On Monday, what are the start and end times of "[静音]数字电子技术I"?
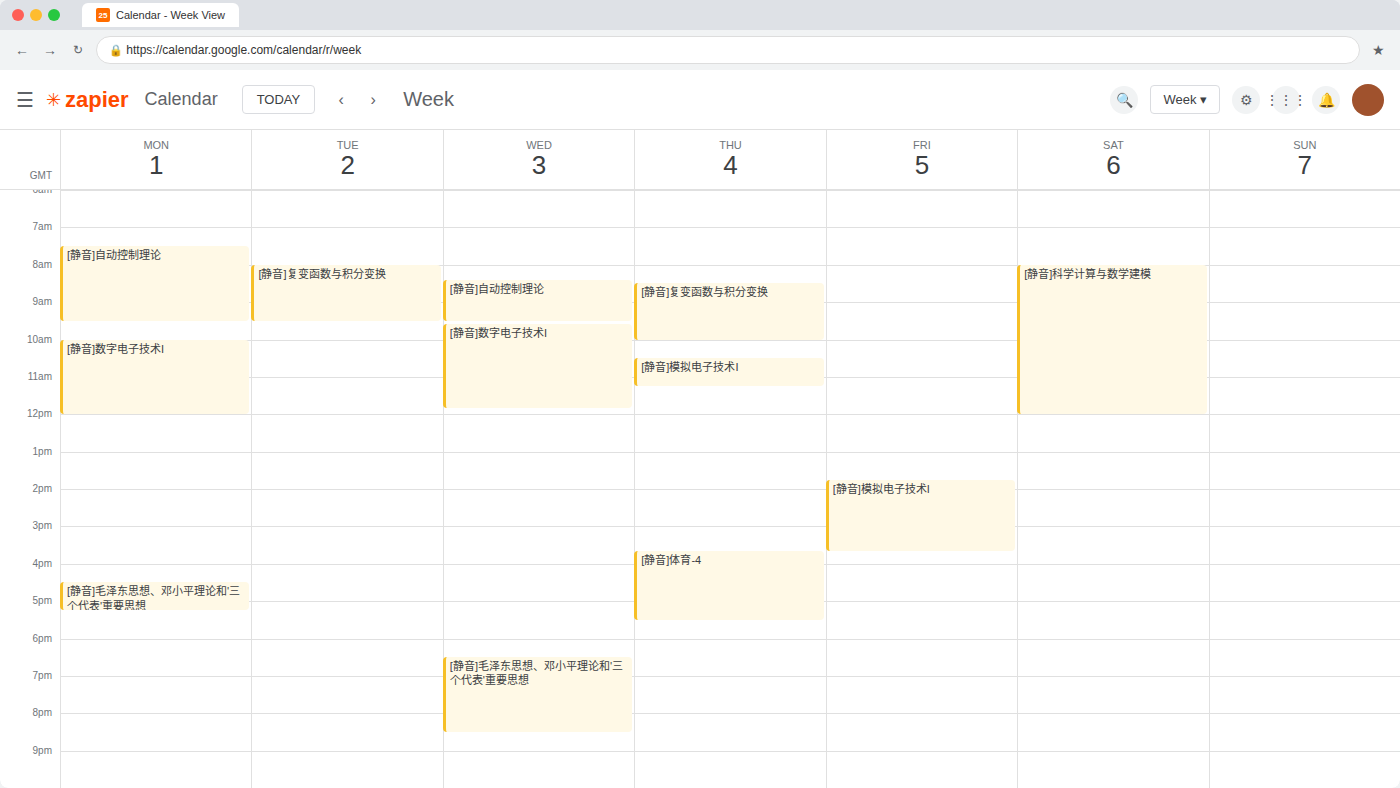
10:00 AM to 12:00 PM